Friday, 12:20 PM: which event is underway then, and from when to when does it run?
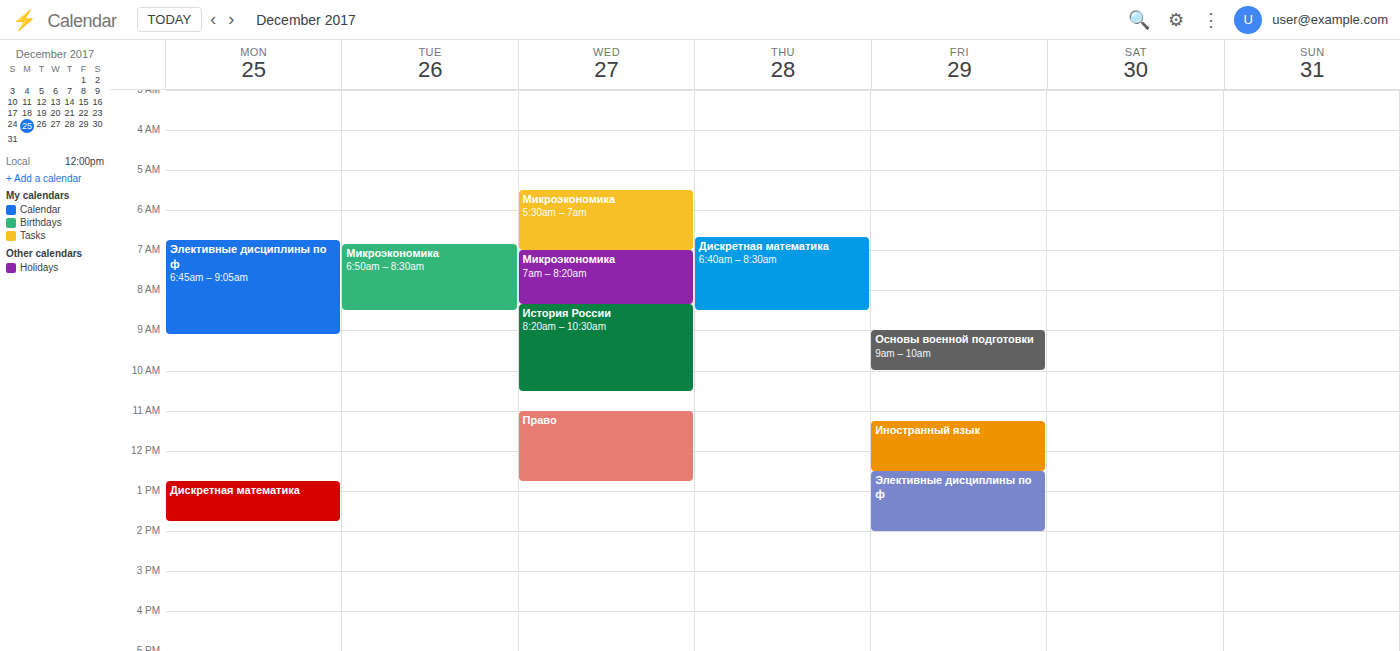
"Иностранный язык", 11:15 AM to 12:30 PM